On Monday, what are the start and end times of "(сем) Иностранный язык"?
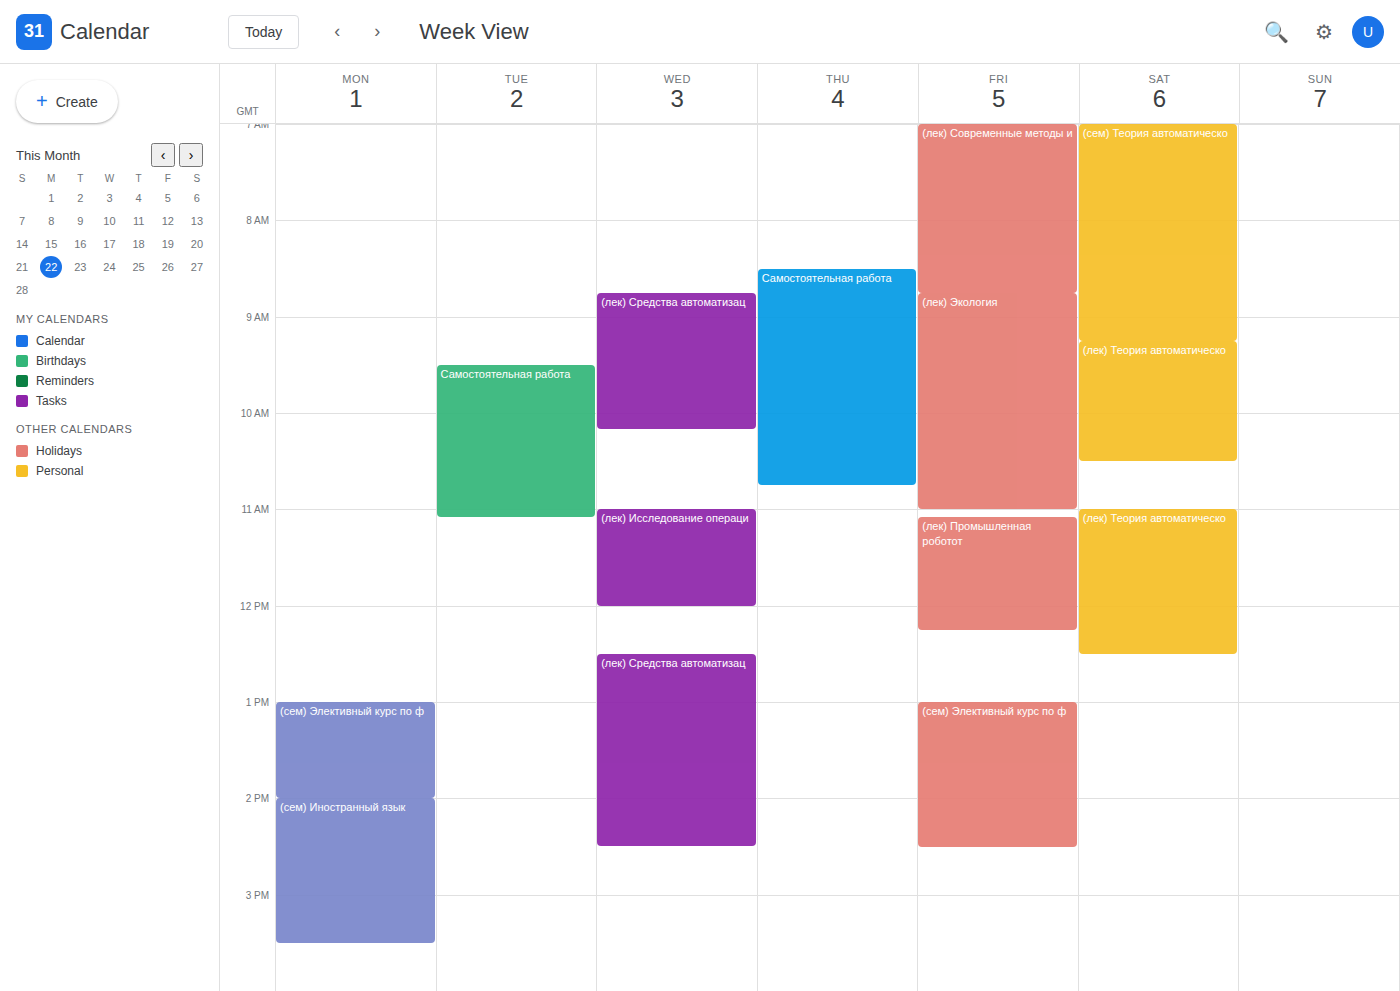
2:00 PM to 3:30 PM